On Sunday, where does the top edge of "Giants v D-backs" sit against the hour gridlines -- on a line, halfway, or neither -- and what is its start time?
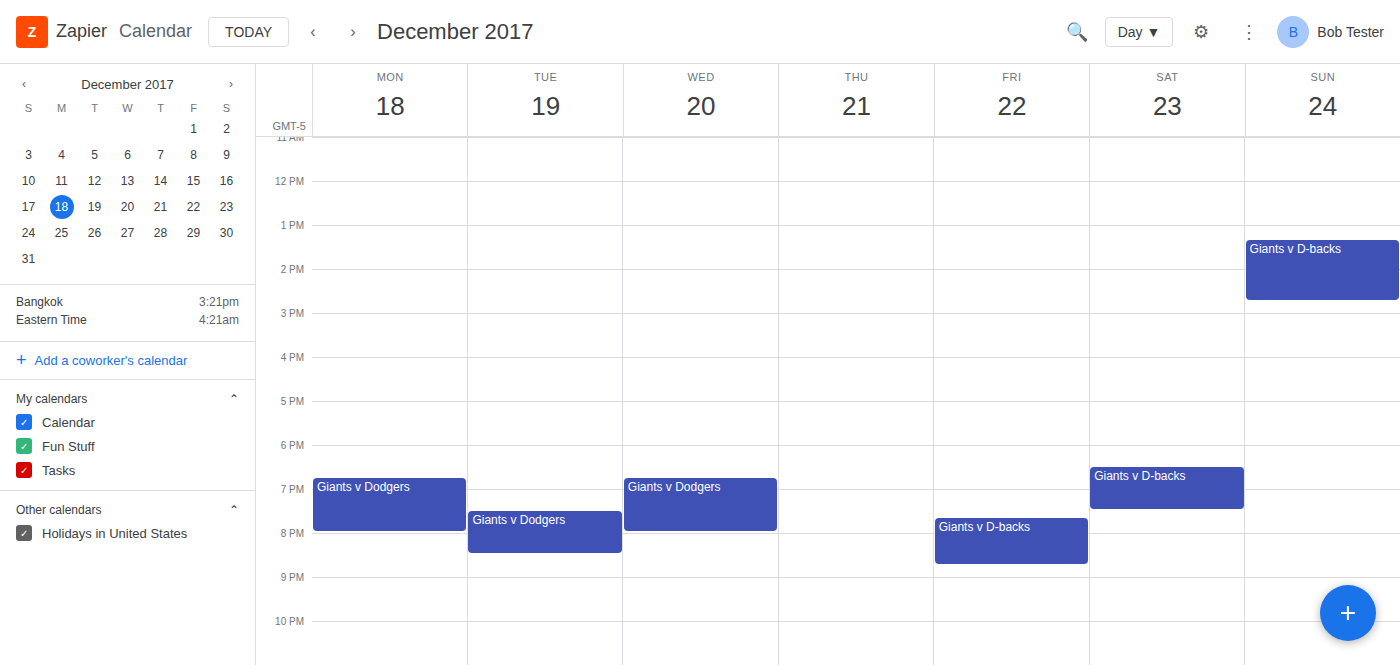
1:20 PM -- neither: 20 minutes below the 1 PM line and 40 minutes above the 2 PM line.